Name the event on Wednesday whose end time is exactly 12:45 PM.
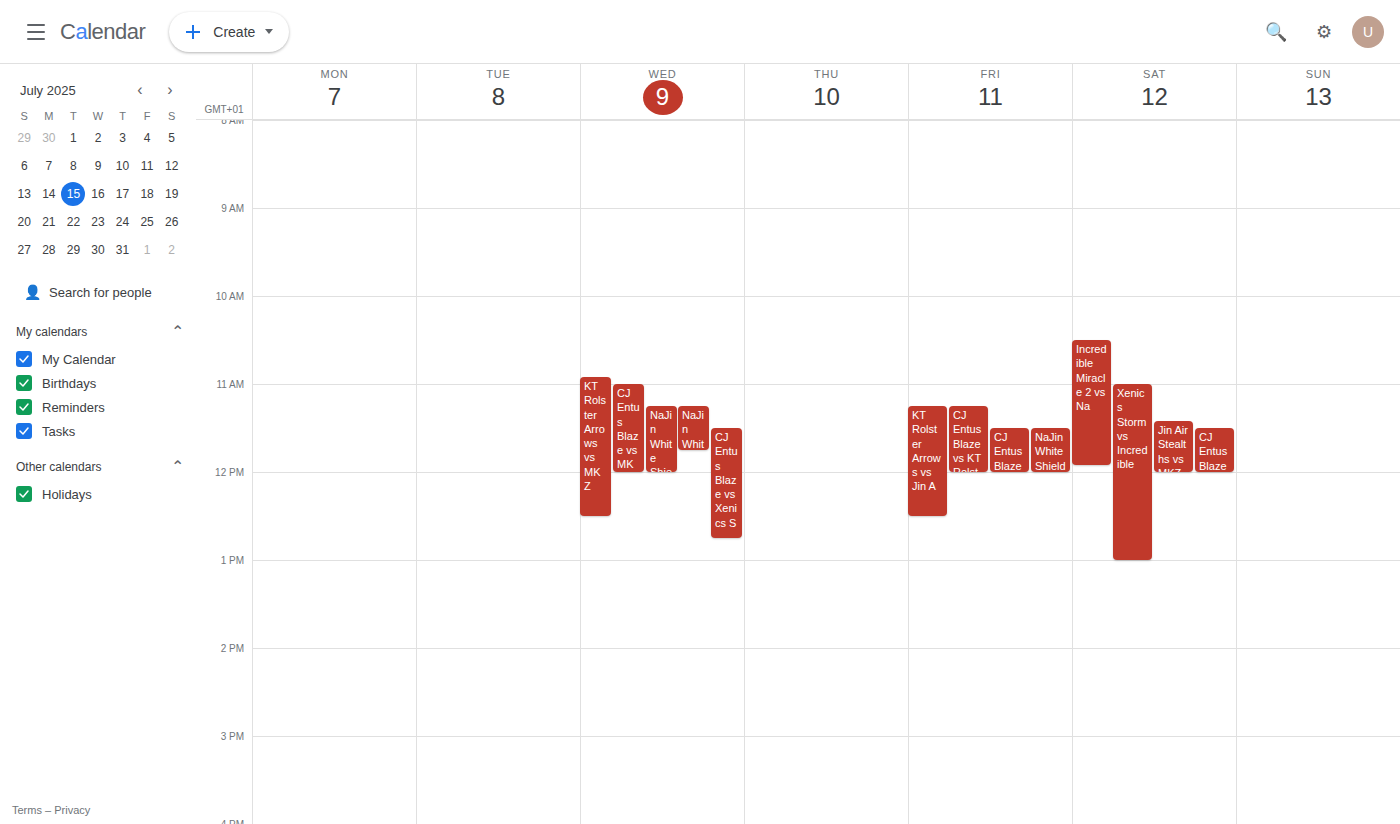
"CJ Entus Blaze vs Xenics S"